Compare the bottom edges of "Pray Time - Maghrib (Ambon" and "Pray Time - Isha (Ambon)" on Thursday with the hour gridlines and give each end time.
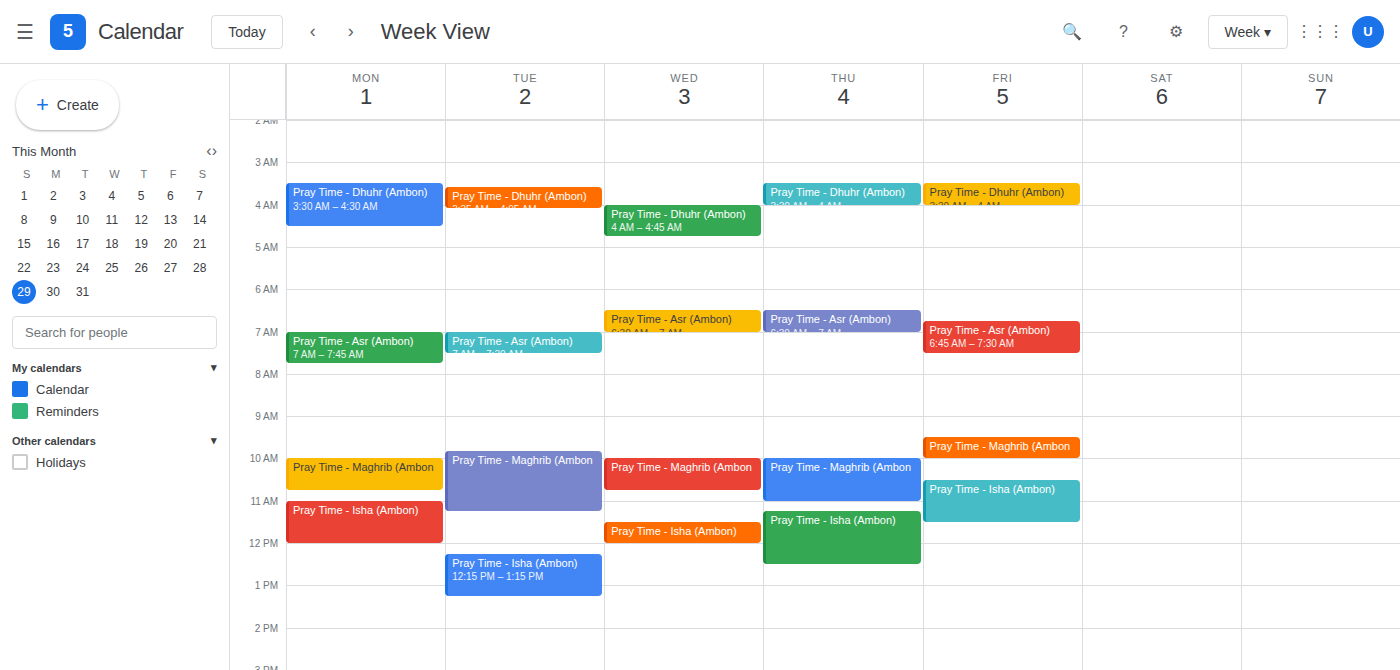
"Pray Time - Maghrib (Ambon": 11:00 AM, exactly on the 11 AM line. "Pray Time - Isha (Ambon)": 12:30 PM, halfway between the 12 PM and 1 PM lines.